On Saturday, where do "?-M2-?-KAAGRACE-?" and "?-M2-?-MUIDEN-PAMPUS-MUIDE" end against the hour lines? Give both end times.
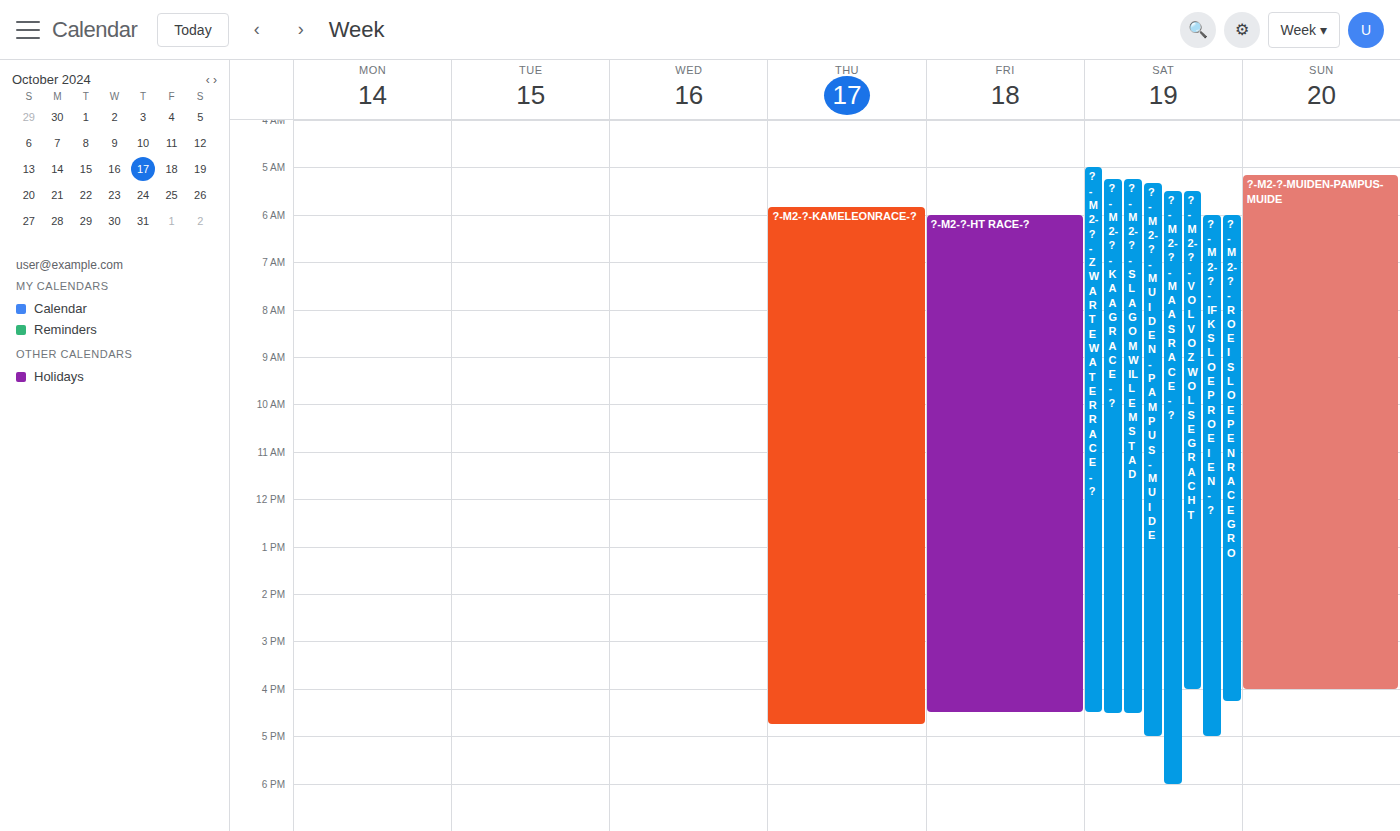
"?-M2-?-KAAGRACE-?": 16:30, halfway between the 16:00 and 17:00 lines. "?-M2-?-MUIDEN-PAMPUS-MUIDE": 17:00, exactly on the 17:00 line.